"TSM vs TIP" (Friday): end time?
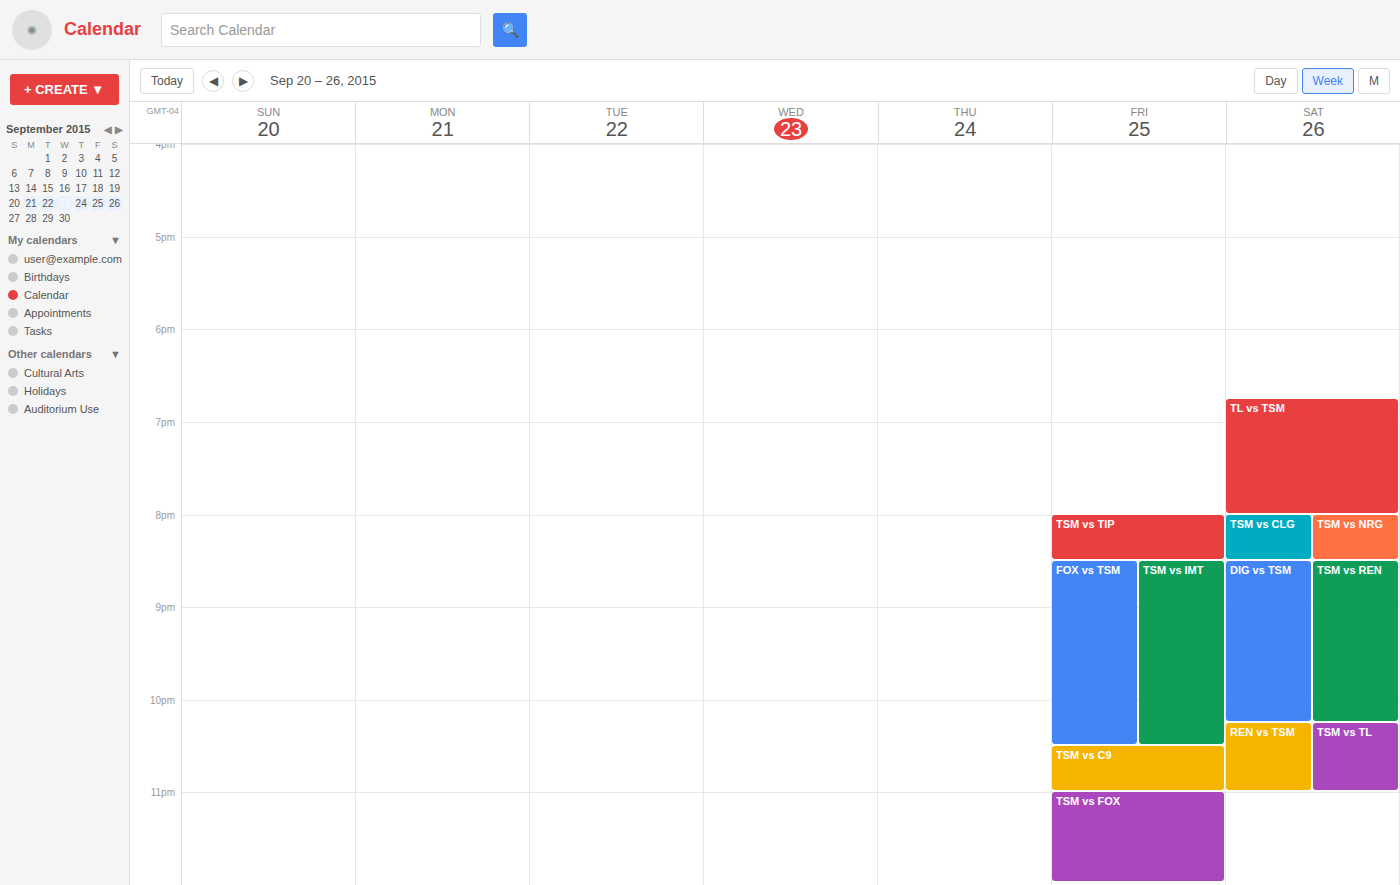
20:30